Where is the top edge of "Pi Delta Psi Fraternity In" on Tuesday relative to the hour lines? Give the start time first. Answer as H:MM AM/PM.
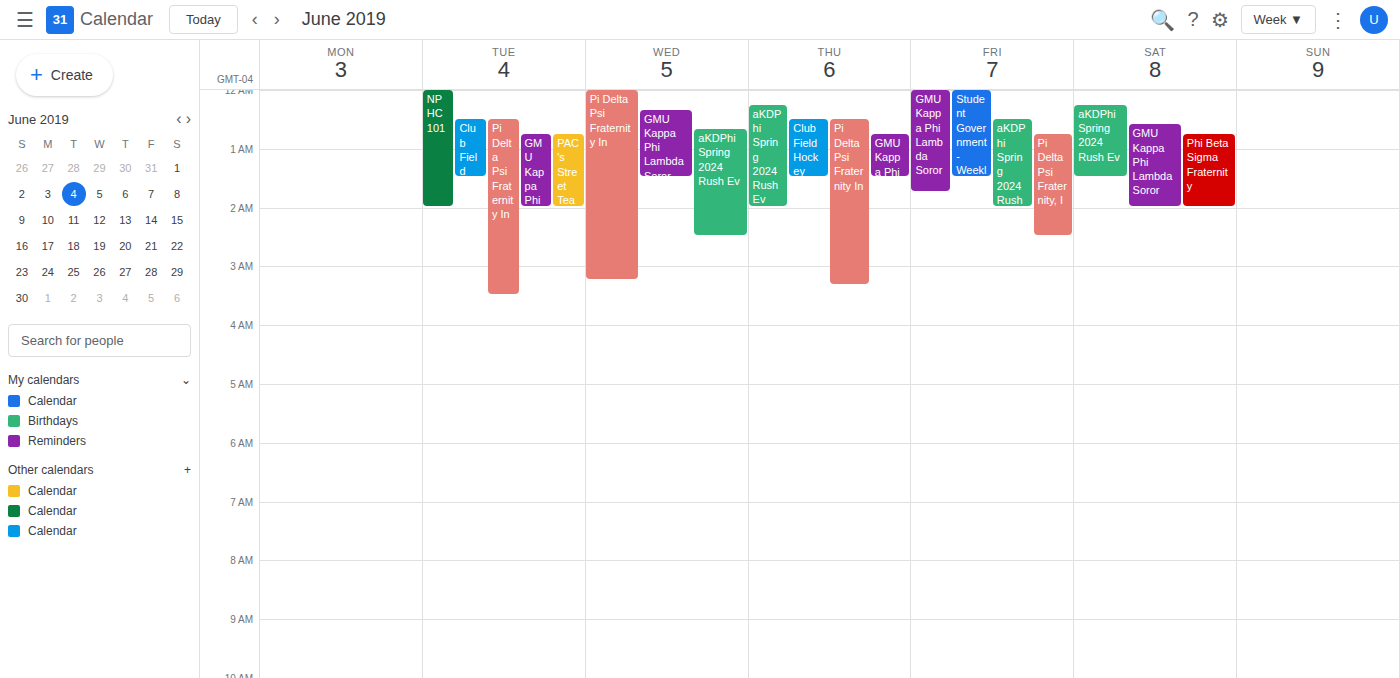
12:30 AM -- halfway between the 12 AM and 1 AM lines.